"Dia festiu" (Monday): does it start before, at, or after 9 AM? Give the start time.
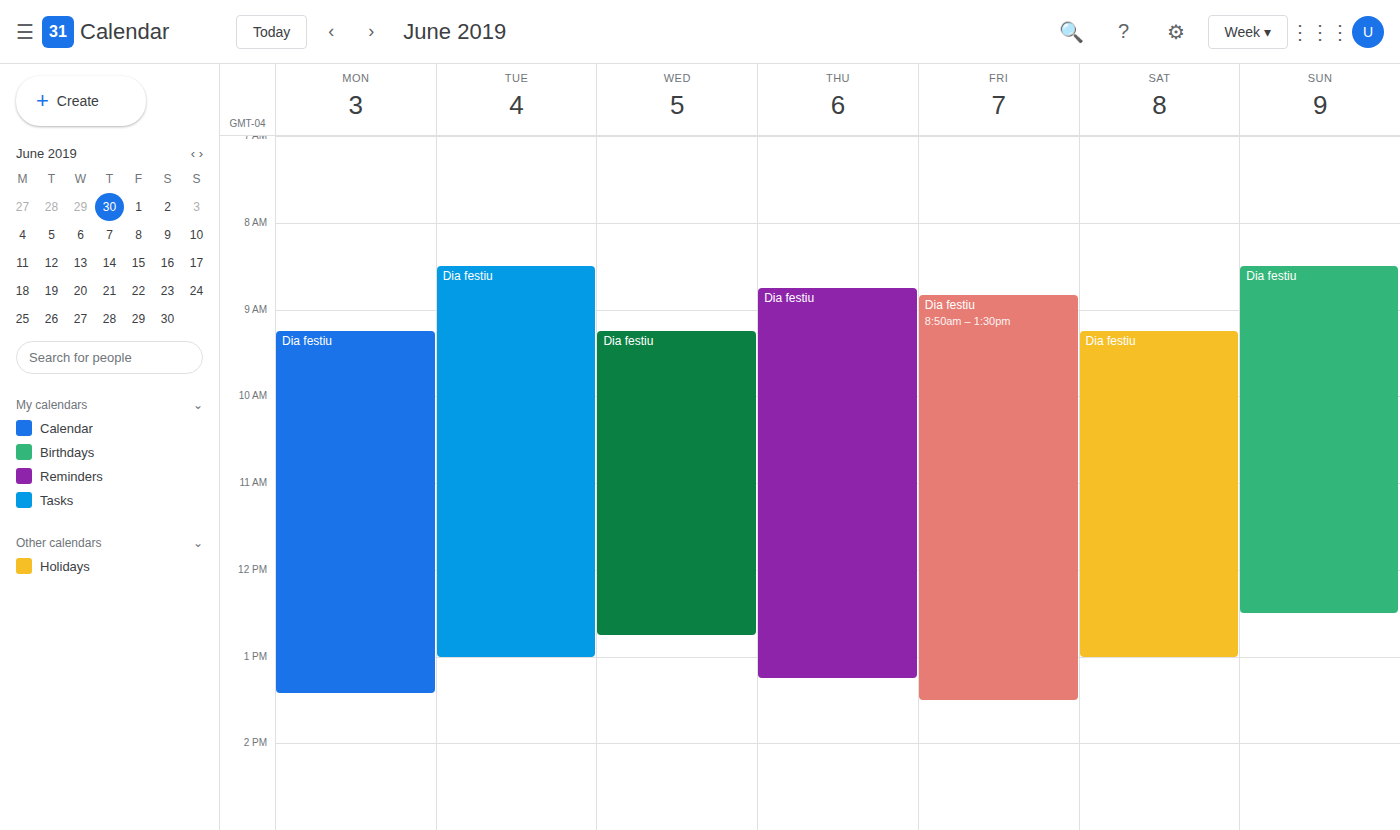
9:15 AM -- after 9 AM, 15 minutes below the 9 AM line.